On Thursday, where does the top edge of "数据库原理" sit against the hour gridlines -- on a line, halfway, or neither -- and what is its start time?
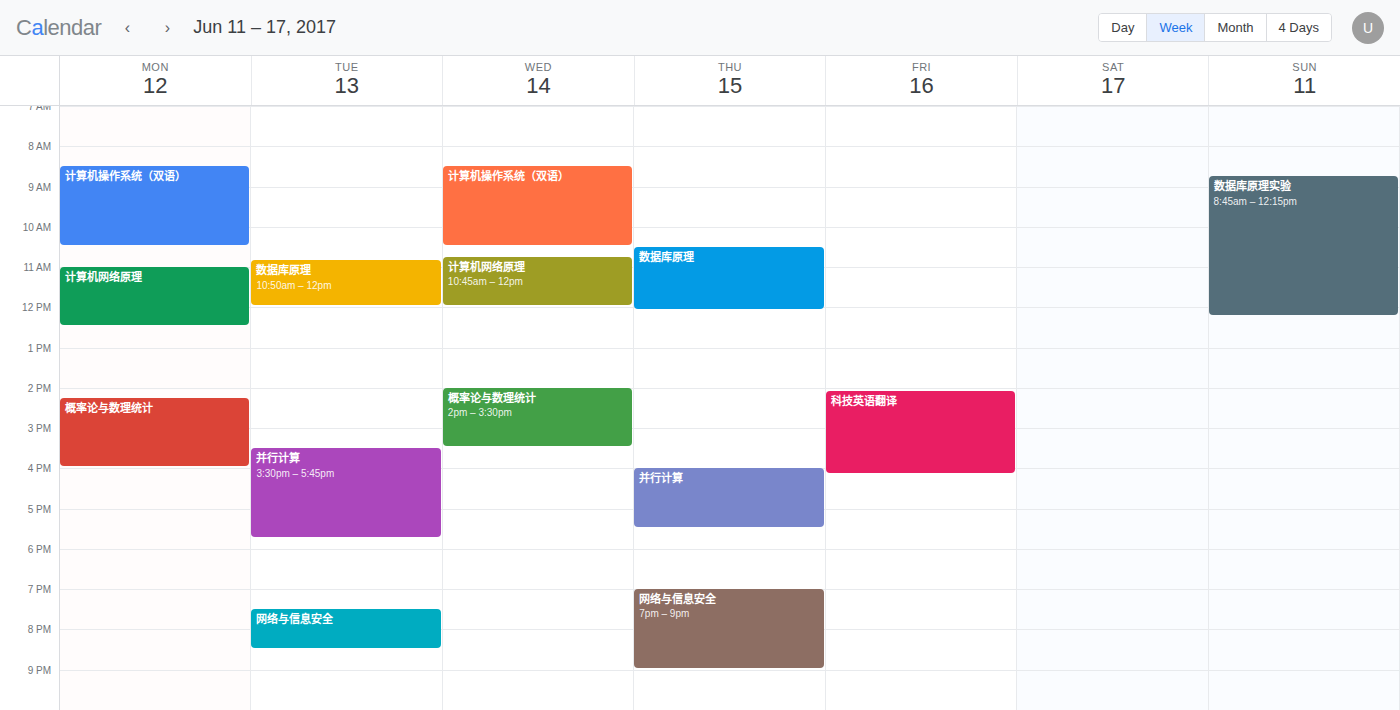
10:30 AM -- halfway between the 10 AM and 11 AM lines.